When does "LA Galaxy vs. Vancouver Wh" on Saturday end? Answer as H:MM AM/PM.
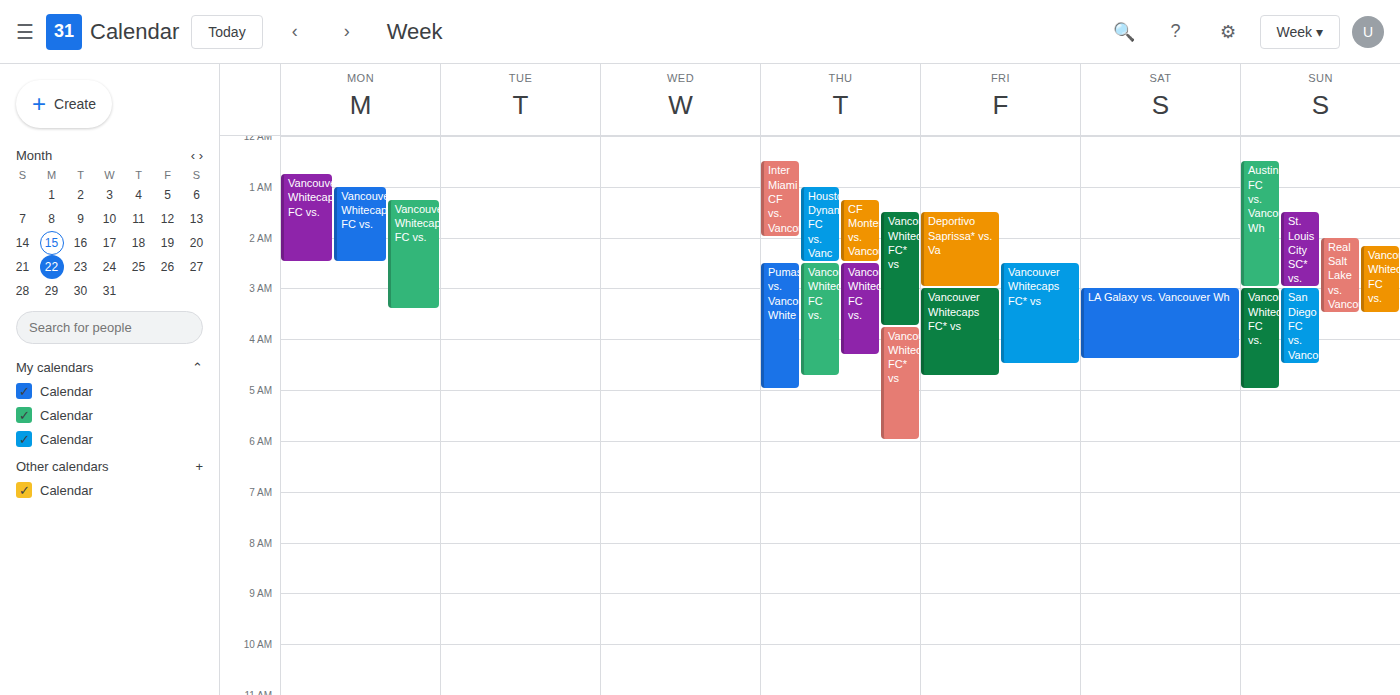
4:25 AM